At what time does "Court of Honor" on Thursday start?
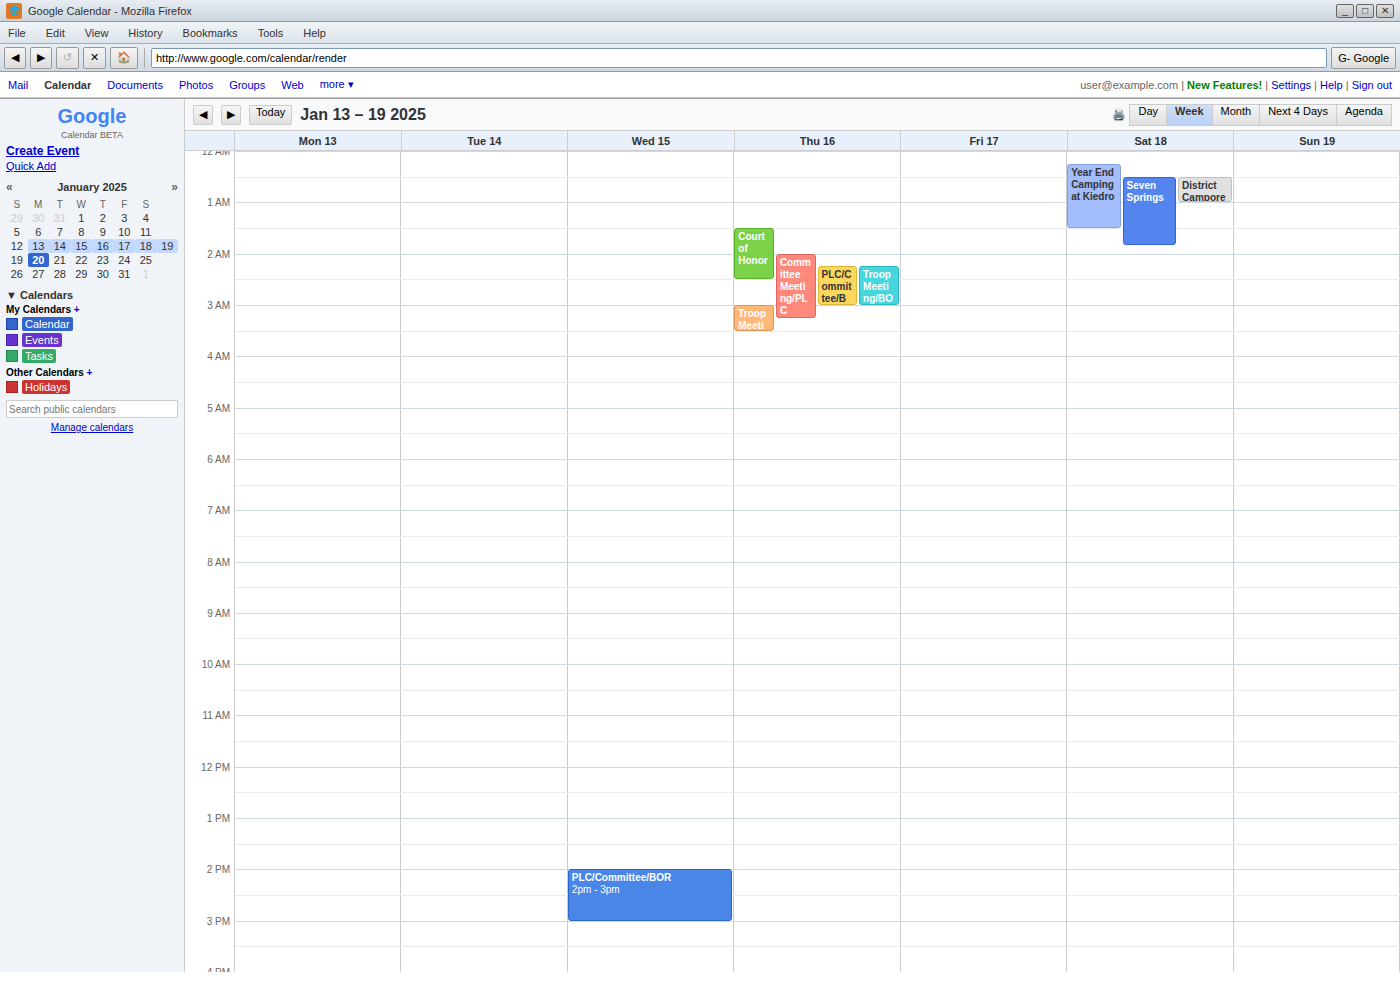
1:30 AM